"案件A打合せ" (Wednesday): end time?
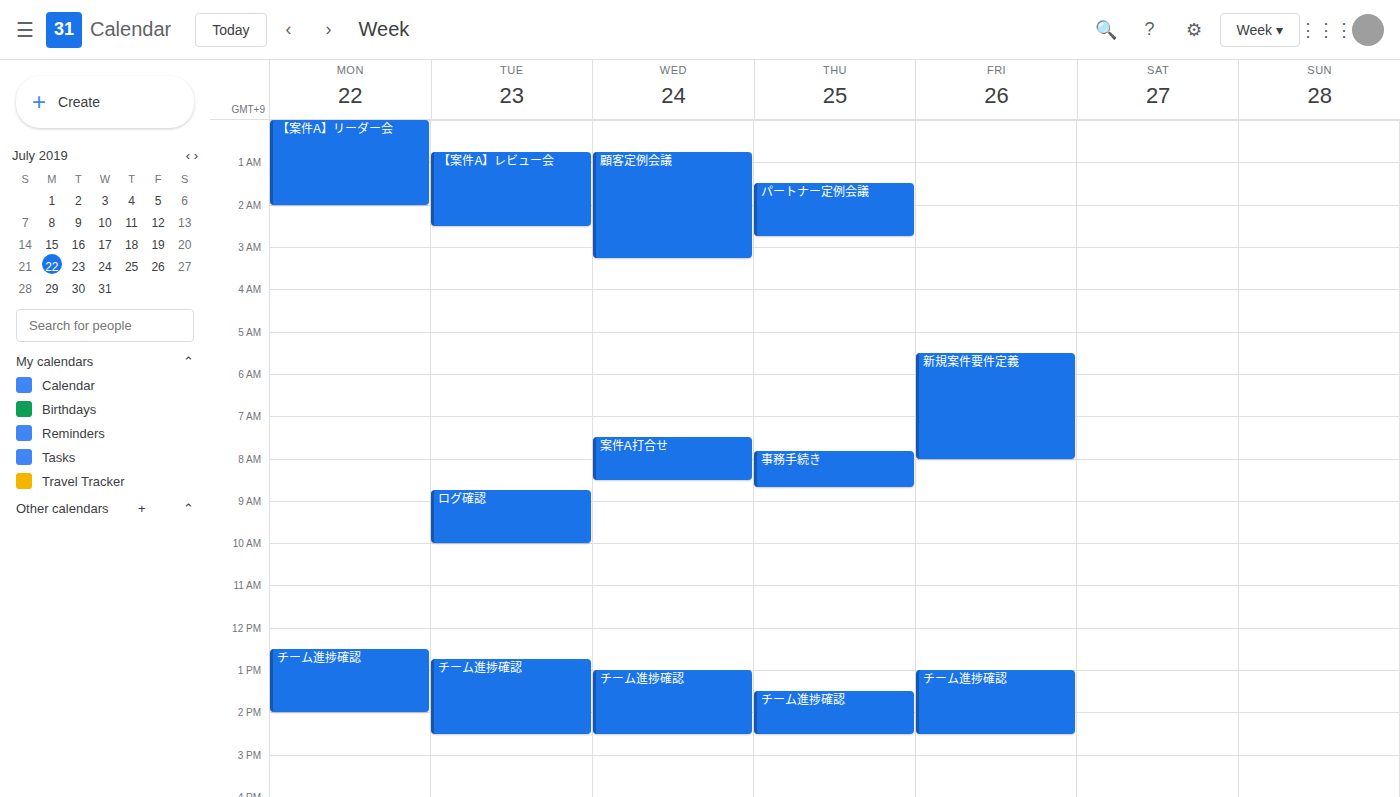
8:30 AM